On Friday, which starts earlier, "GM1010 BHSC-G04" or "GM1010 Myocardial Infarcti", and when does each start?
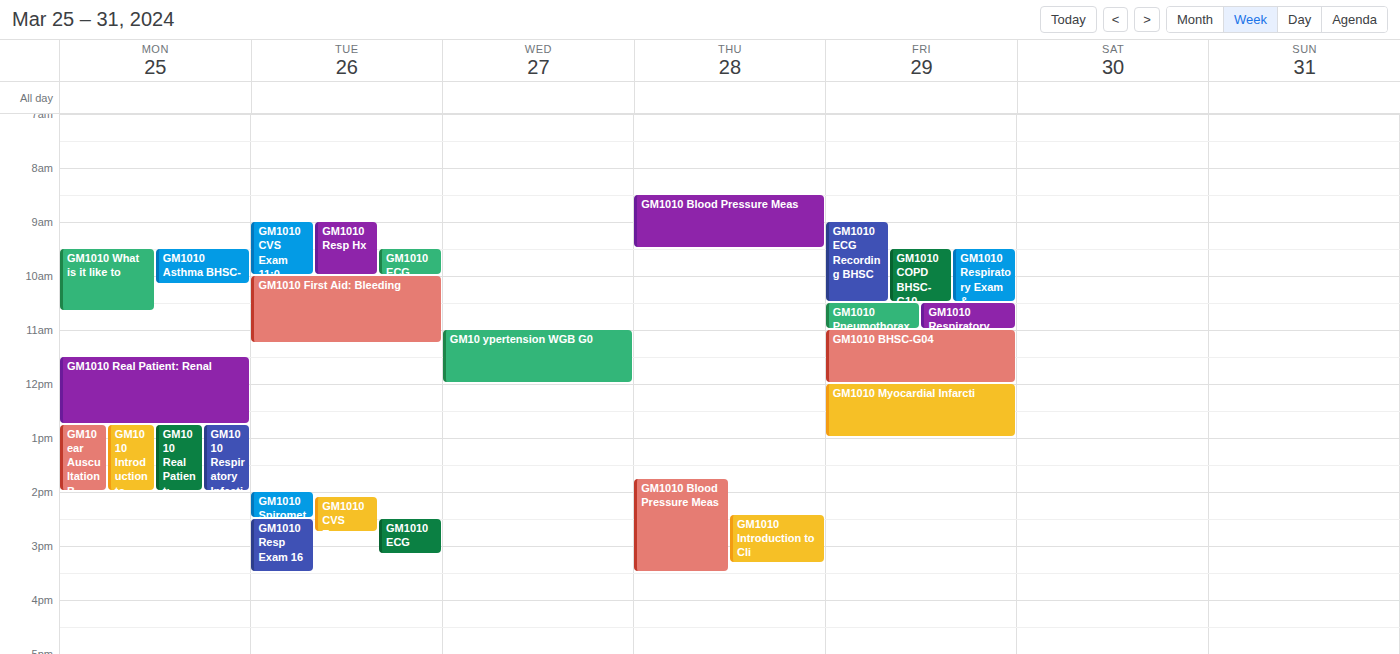
"GM1010 BHSC-G04" 11:00 AM; "GM1010 Myocardial Infarcti" 12:00 PM.